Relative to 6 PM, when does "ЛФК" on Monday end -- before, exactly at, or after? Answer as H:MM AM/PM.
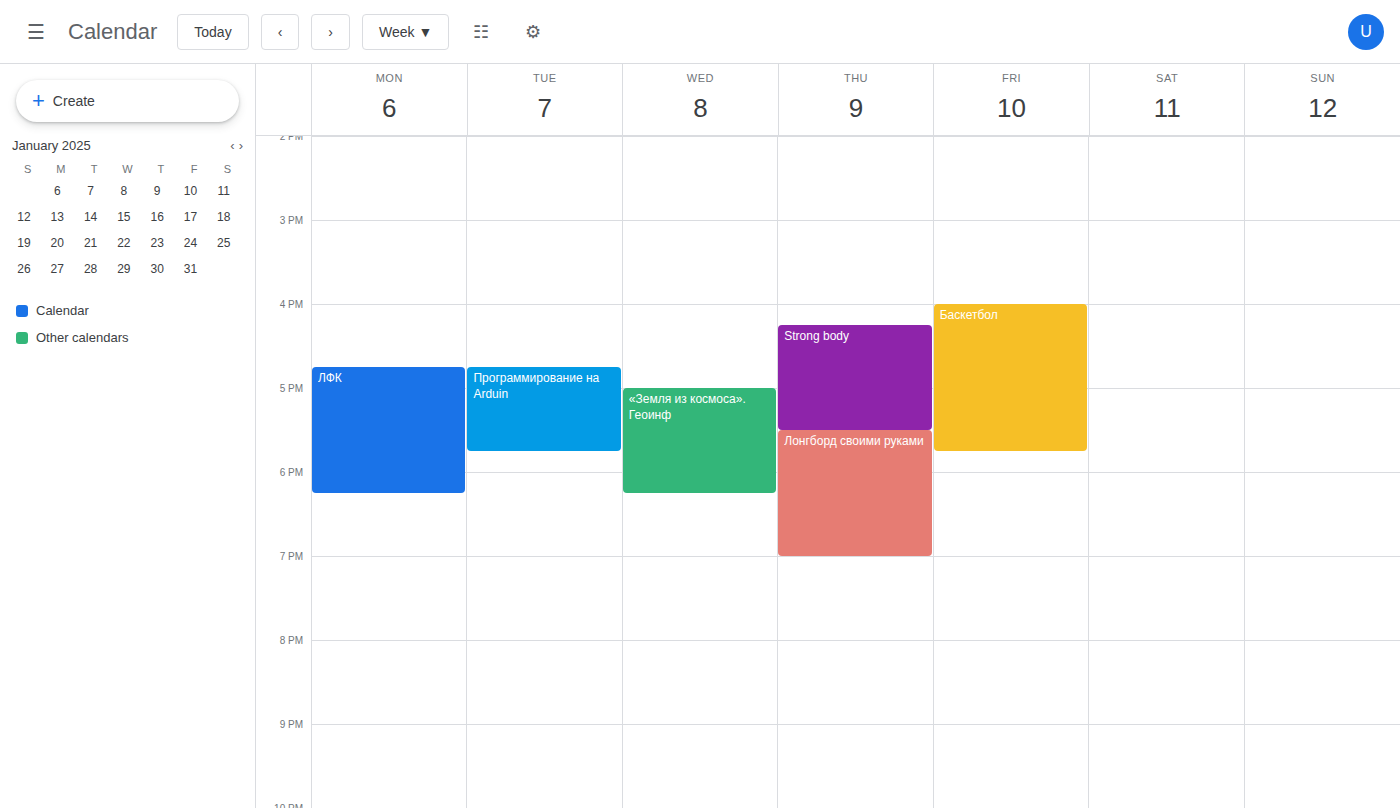
6:15 PM -- after 6 PM, 15 minutes below the 6 PM line.